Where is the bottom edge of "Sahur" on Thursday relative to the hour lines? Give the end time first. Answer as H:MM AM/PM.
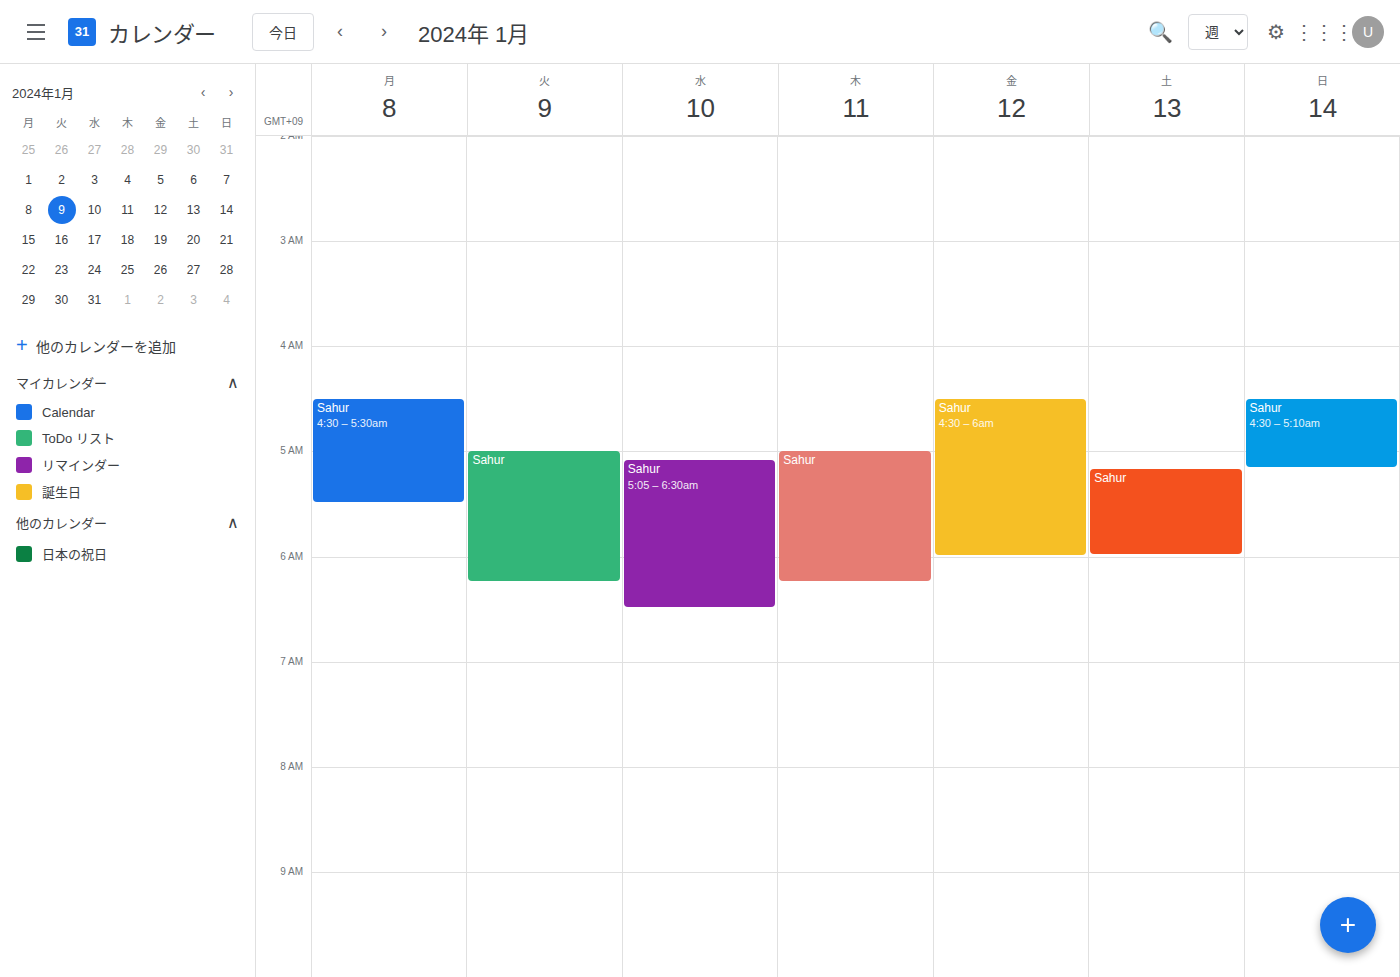
6:15 AM -- neither: a quarter of the way from the 6 AM line to the 7 AM line.